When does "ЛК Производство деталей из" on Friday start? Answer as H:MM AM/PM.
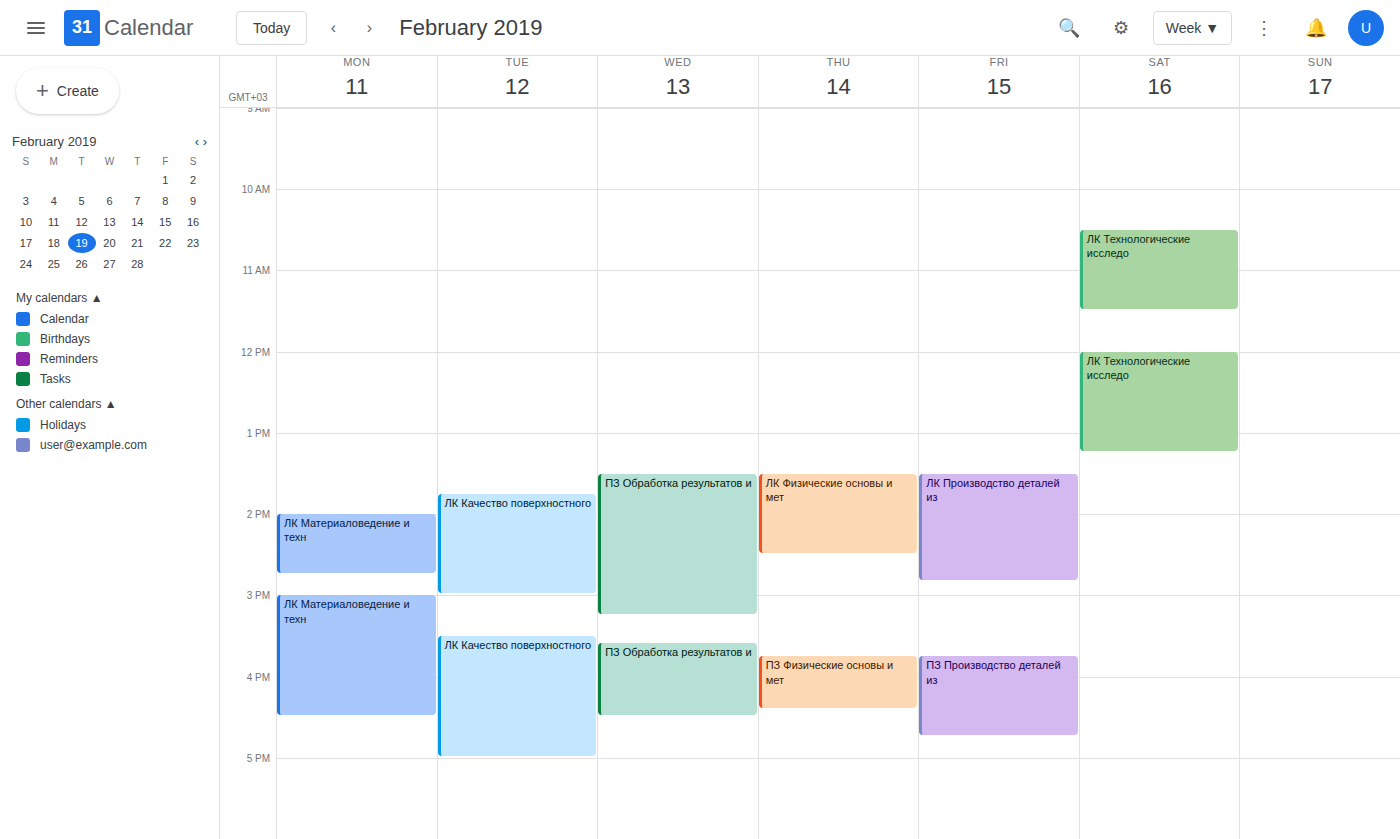
1:30 PM